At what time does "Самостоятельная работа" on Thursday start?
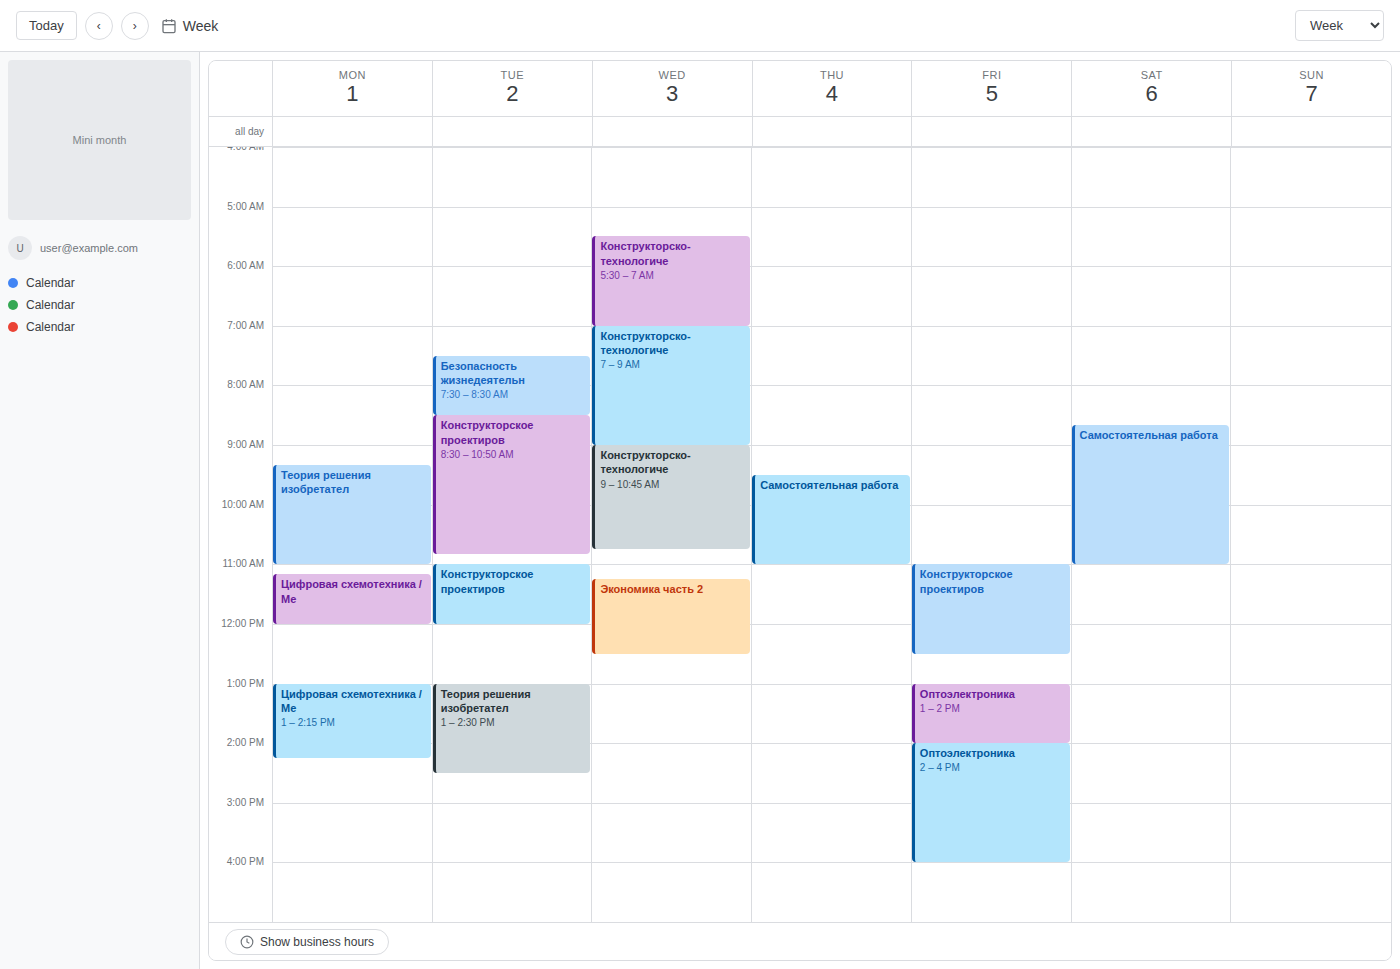
9:30 AM